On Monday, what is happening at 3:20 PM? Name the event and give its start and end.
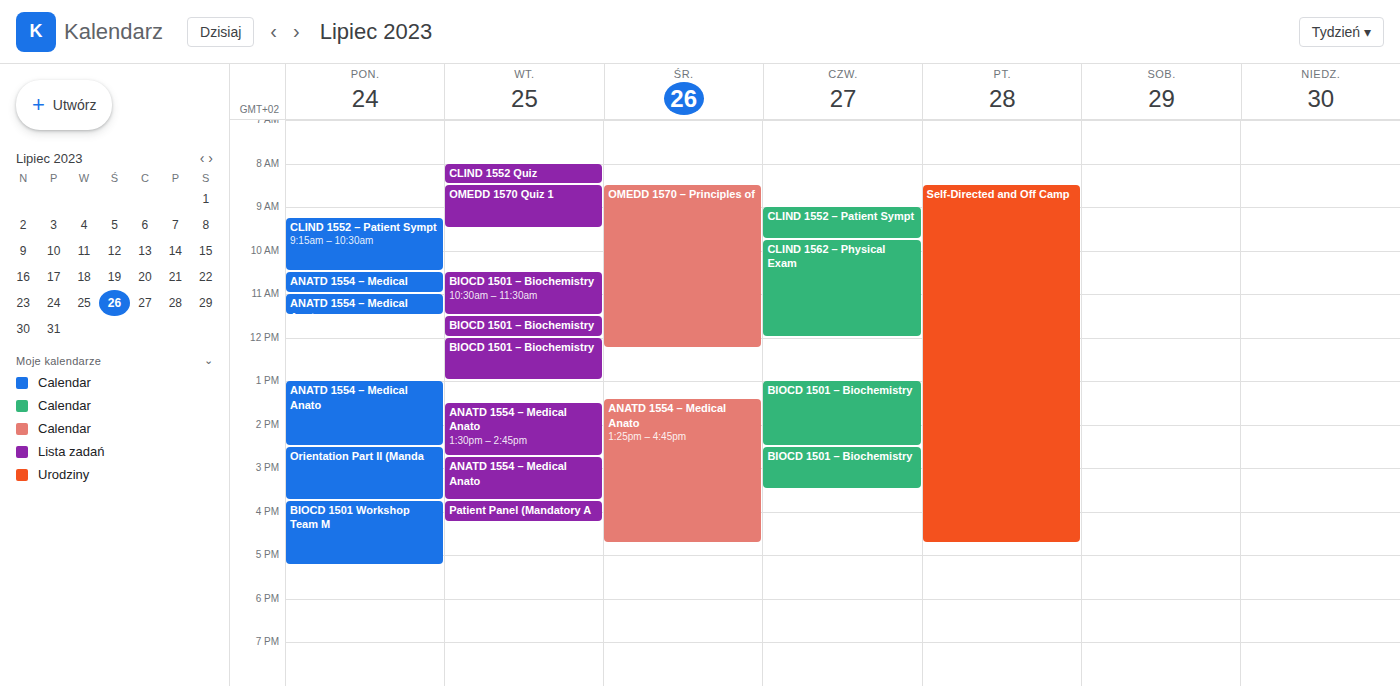
"Orientation Part II (Manda", 2:30 PM to 3:45 PM